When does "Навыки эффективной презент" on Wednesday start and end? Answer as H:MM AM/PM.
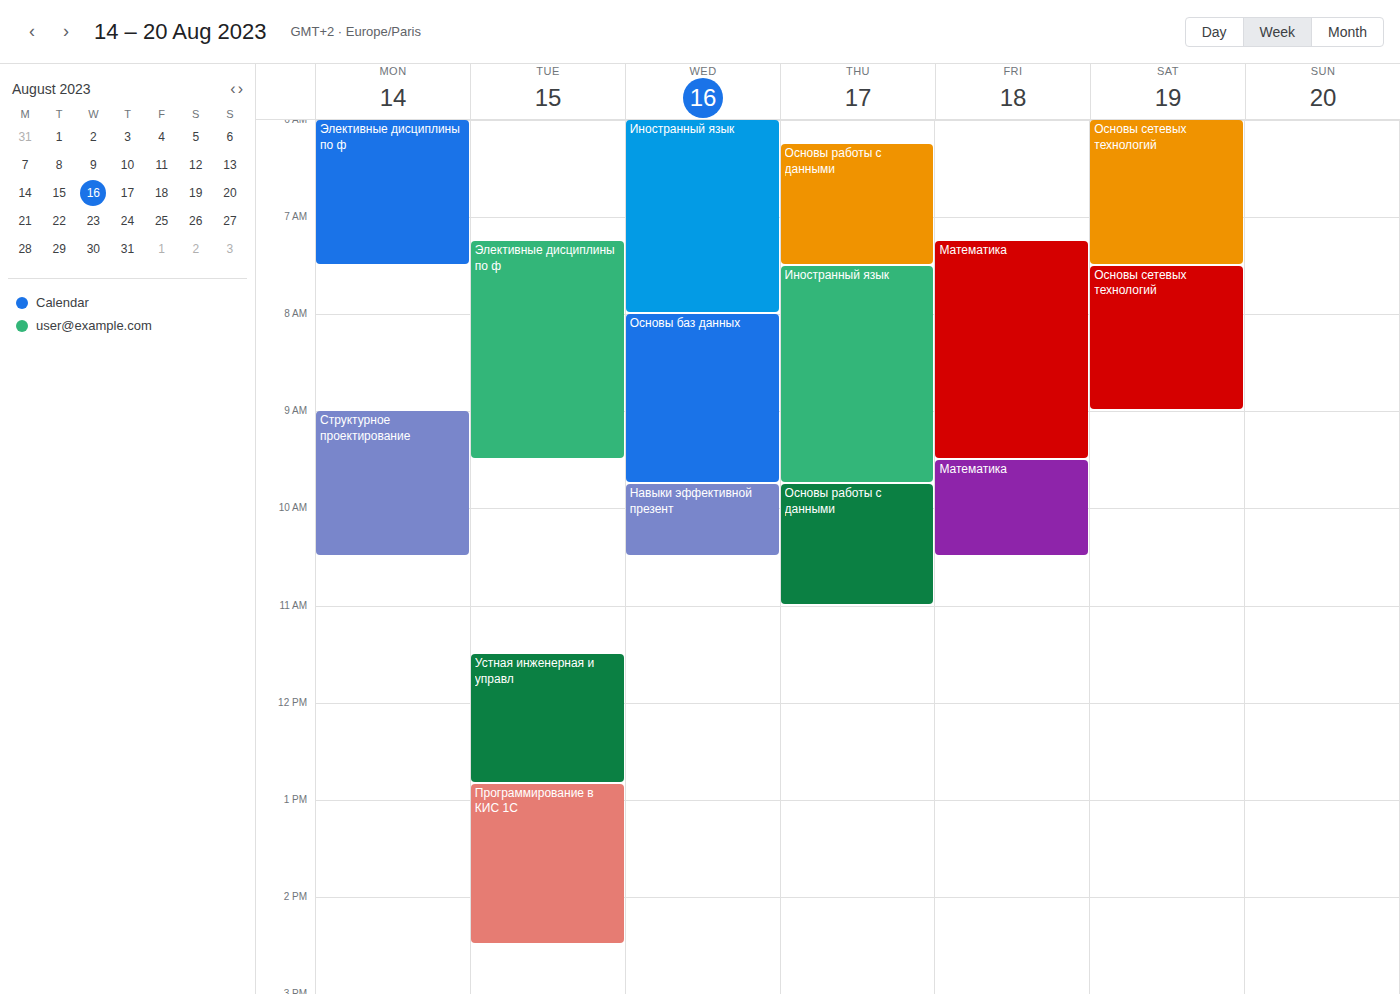
9:45 AM to 10:30 AM